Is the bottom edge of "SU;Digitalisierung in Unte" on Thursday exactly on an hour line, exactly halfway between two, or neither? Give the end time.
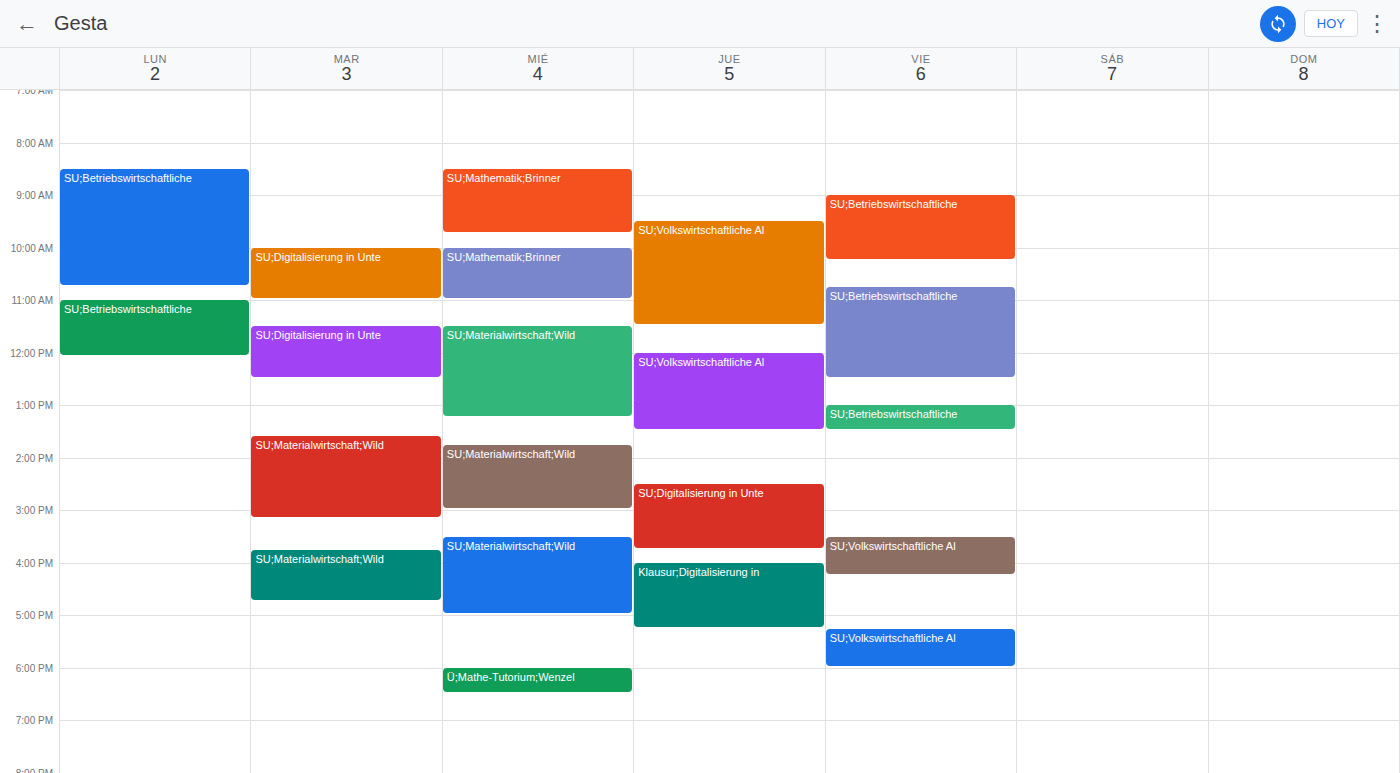
3:45 PM -- neither: three quarters of the way from the 3 PM line to the 4 PM line.